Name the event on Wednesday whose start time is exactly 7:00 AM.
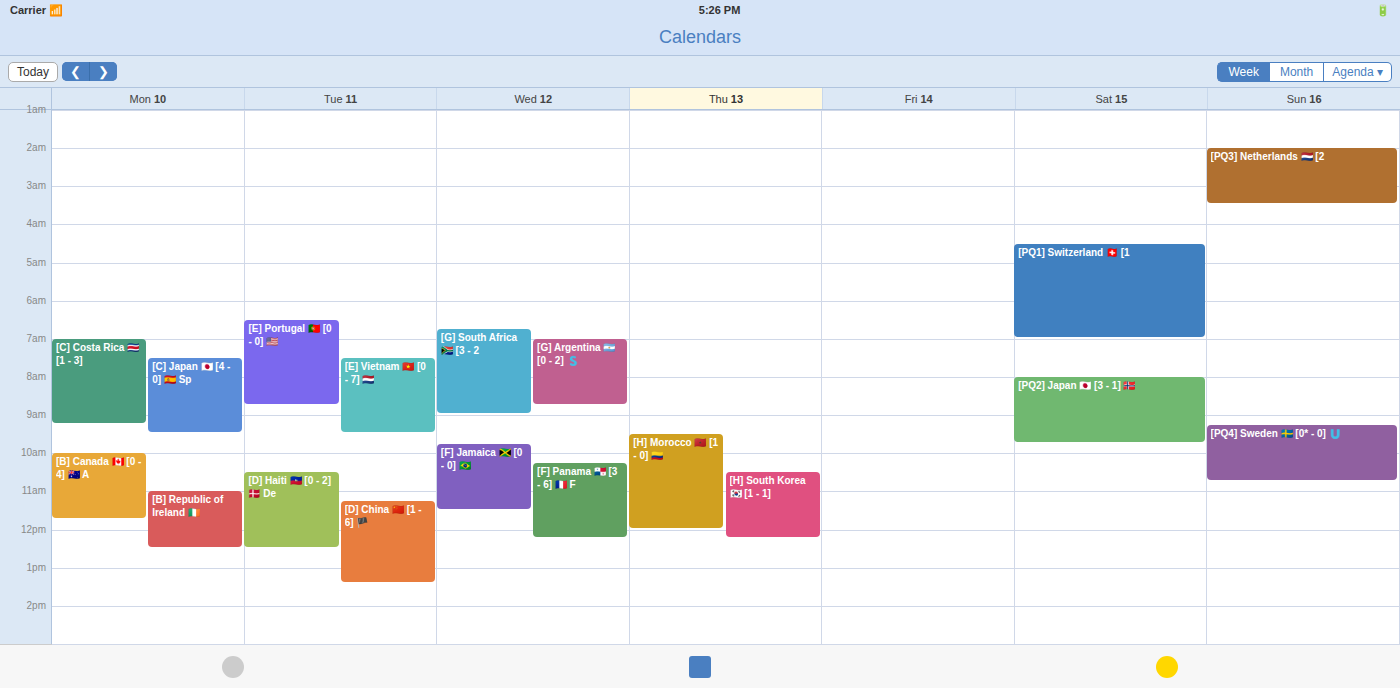
"[G] Argentina 🇦🇷 [0 - 2] 🇸"